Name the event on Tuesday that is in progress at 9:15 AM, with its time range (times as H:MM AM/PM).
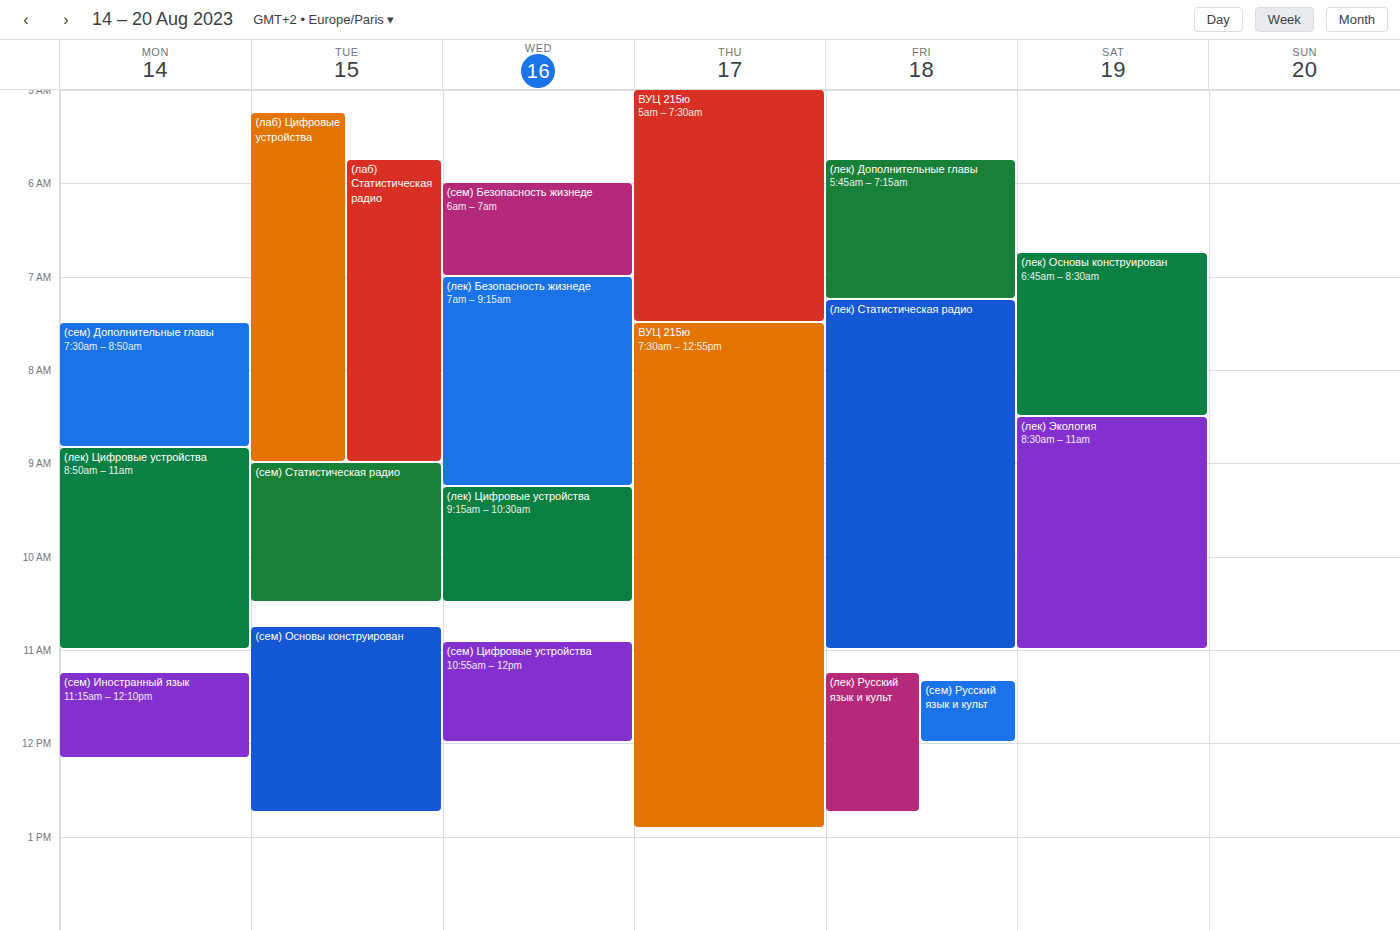
"(сем) Статистическая радио", 9:00 AM to 10:30 AM